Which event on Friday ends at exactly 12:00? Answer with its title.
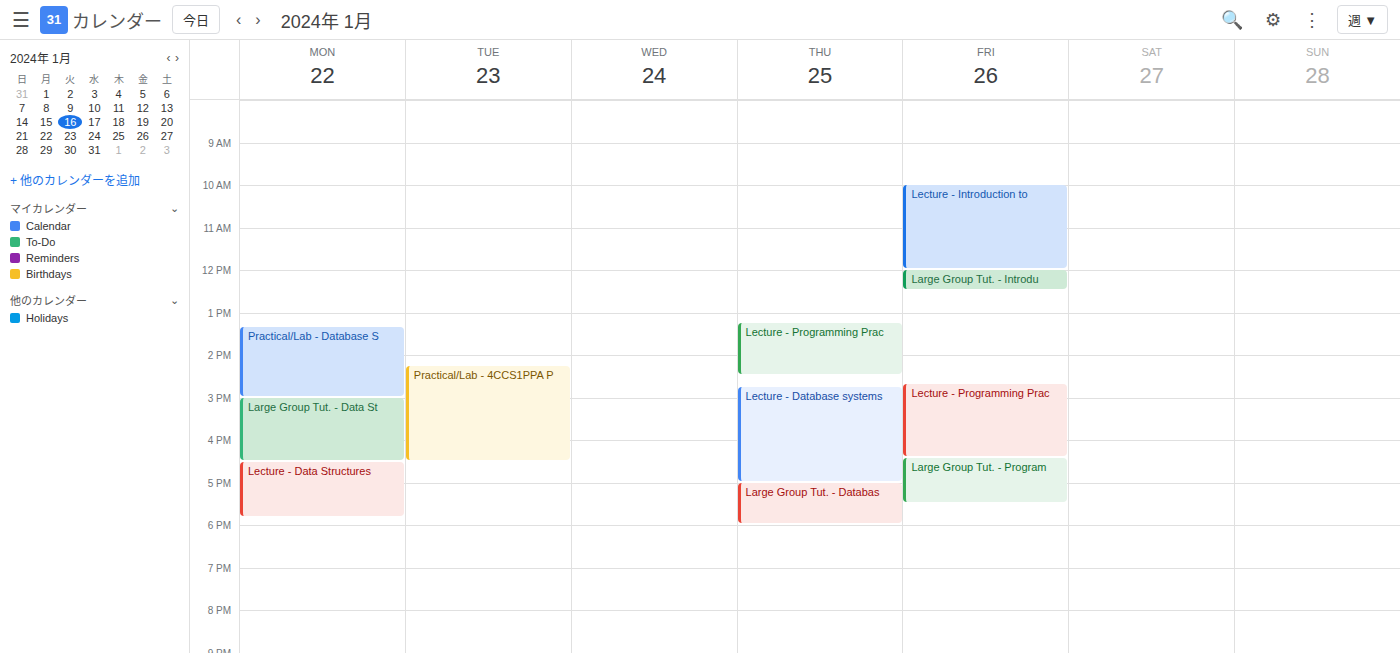
"Lecture - Introduction to"